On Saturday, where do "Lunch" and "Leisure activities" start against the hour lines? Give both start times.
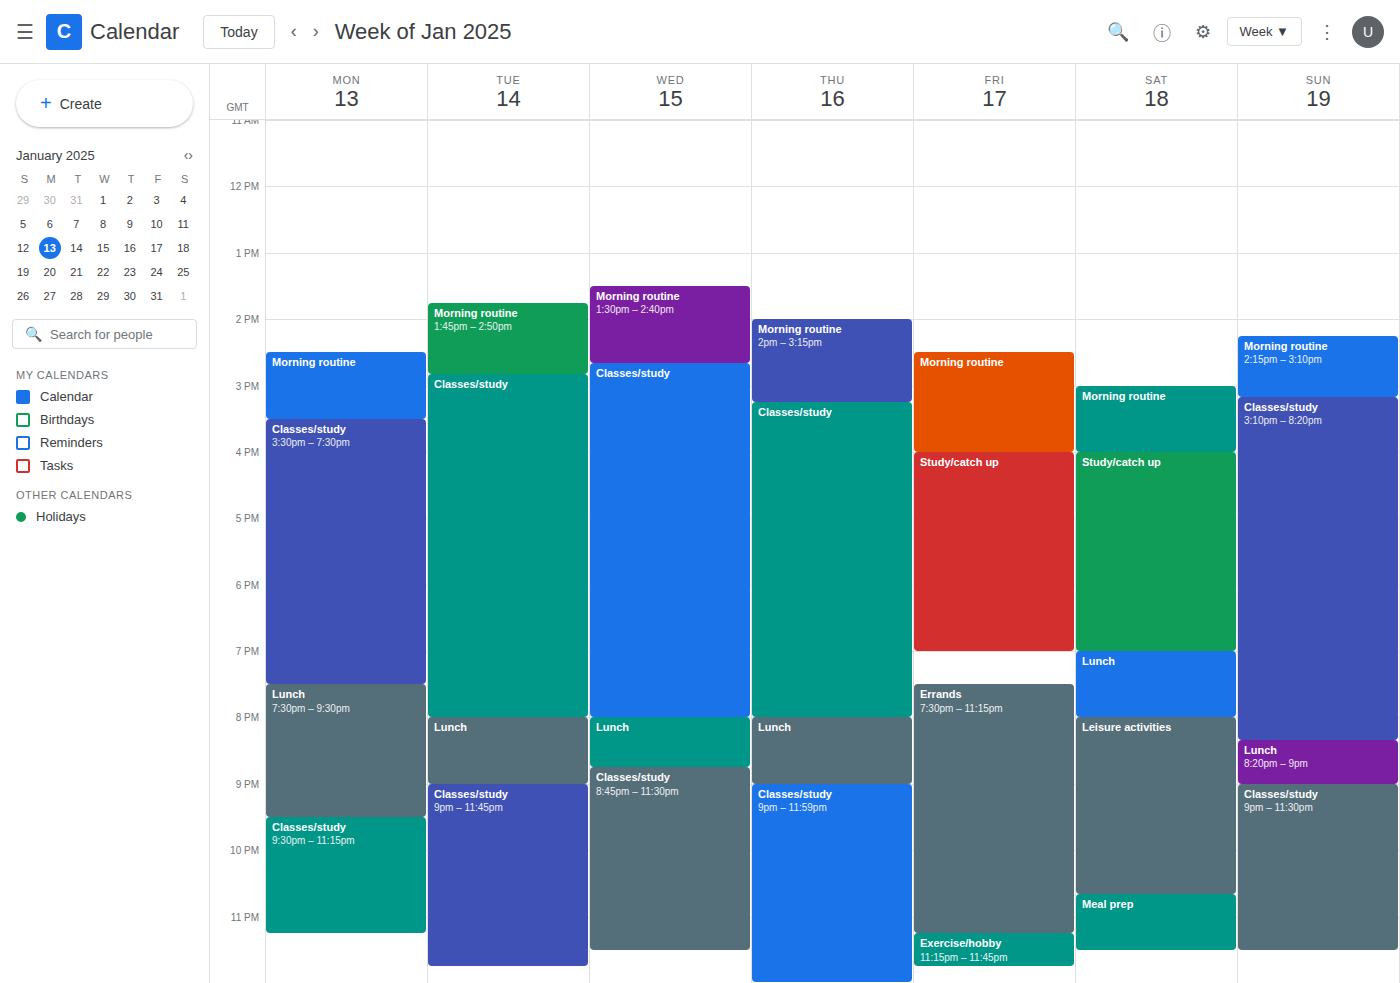
"Lunch": 7:00 PM, exactly on the 7 PM line. "Leisure activities": 8:00 PM, exactly on the 8 PM line.